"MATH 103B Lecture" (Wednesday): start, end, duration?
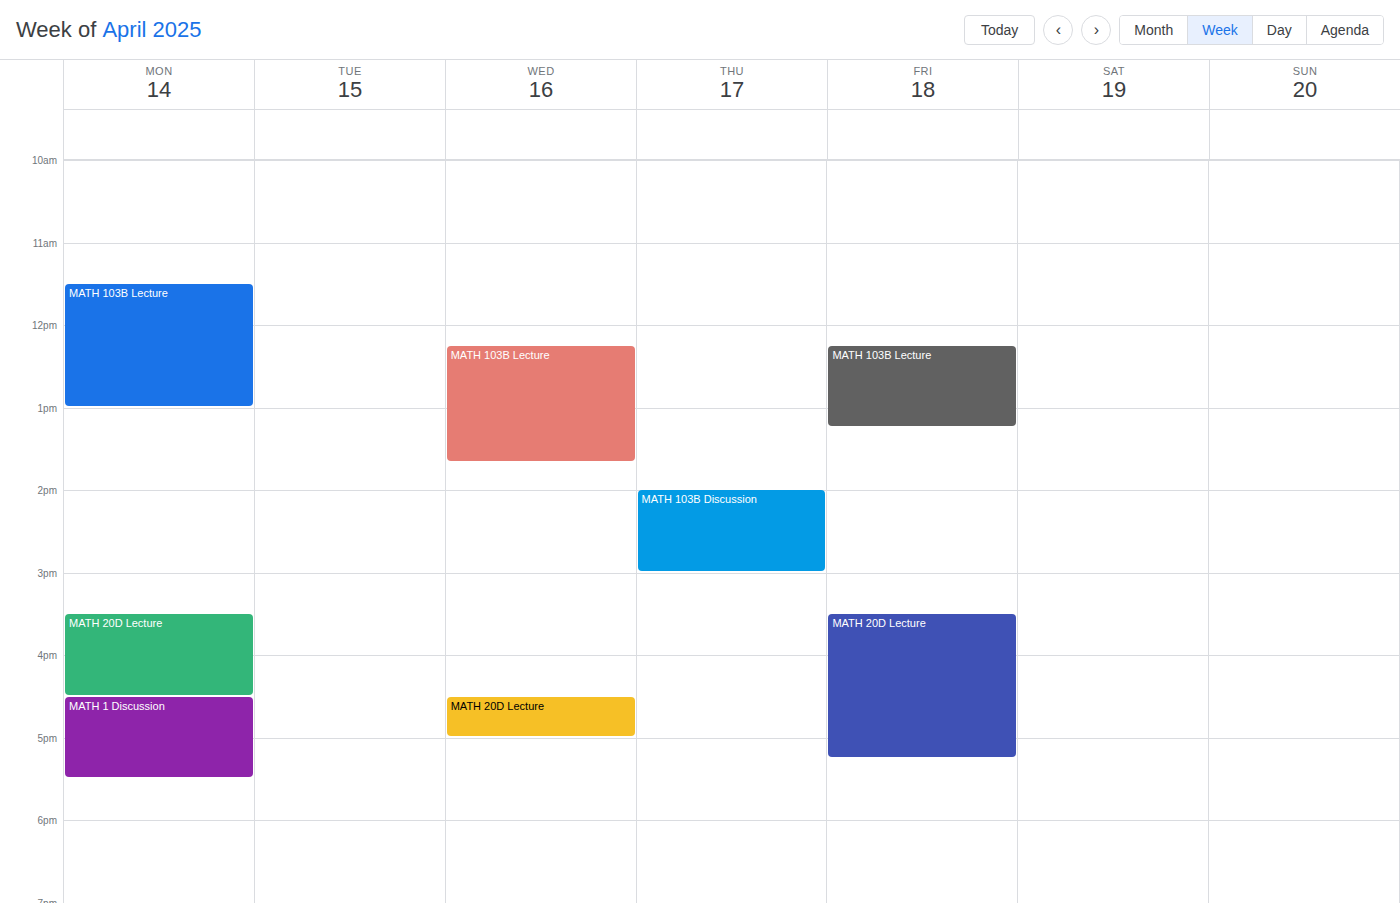
12:15 PM to 1:40 PM, 1 hour 25 minutes